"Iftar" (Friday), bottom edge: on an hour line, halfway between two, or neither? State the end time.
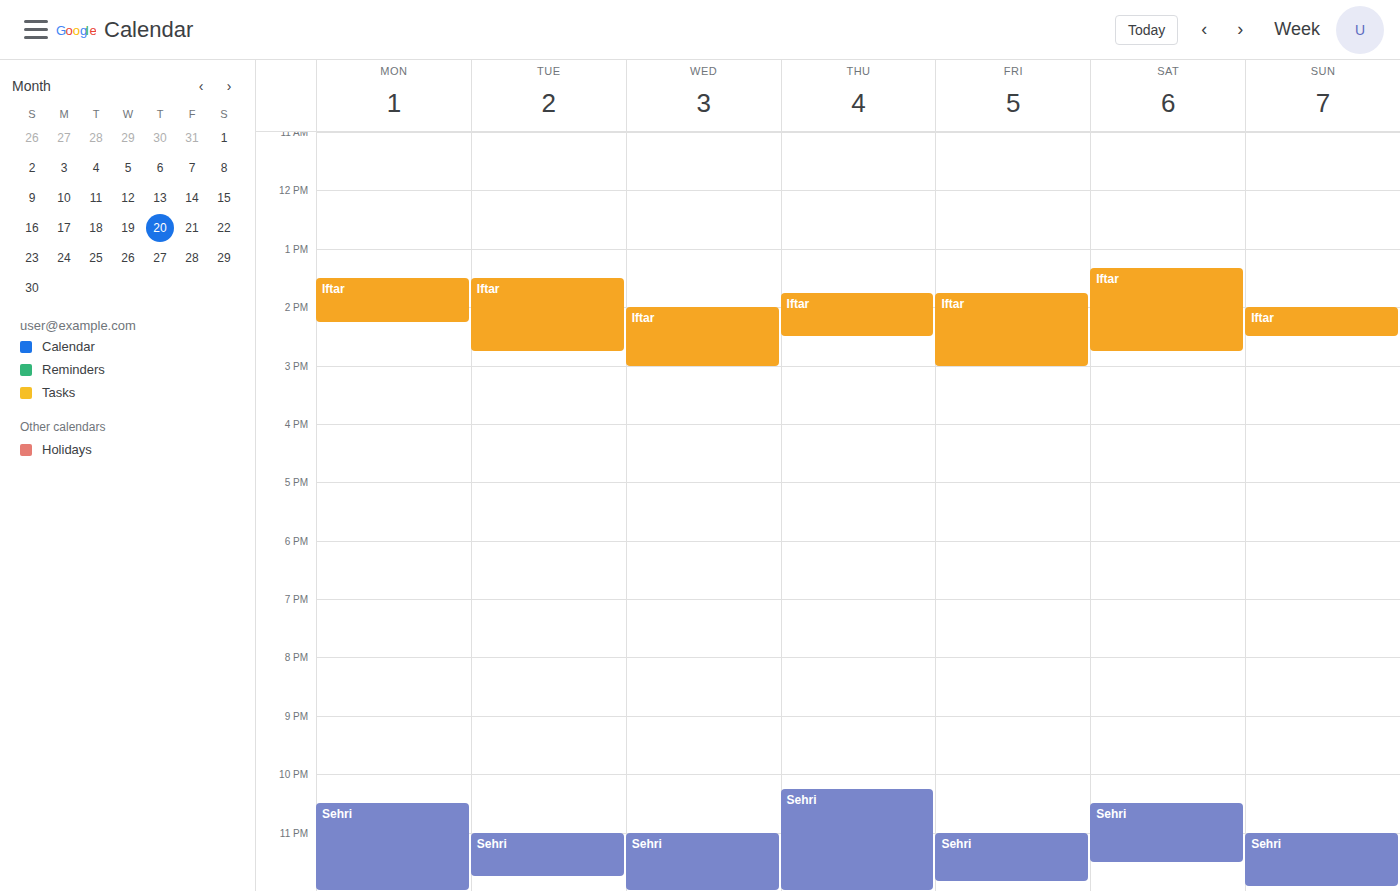
15:00 -- exactly on the 15:00 line.